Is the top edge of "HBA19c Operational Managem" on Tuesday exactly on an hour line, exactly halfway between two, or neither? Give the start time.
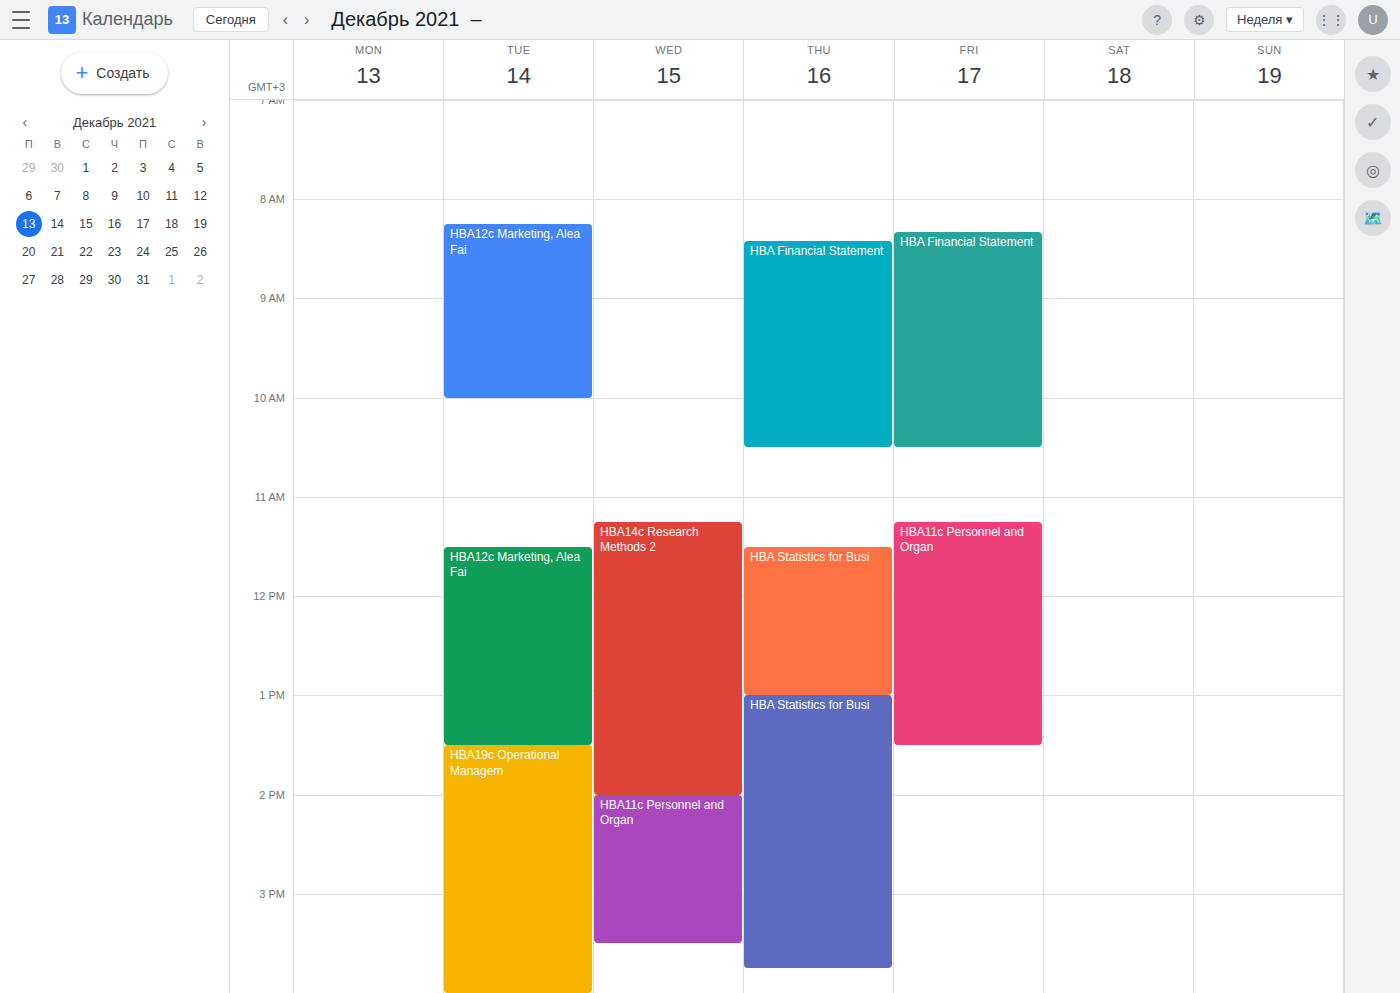
1:30 PM -- halfway between the 1 PM and 2 PM lines.